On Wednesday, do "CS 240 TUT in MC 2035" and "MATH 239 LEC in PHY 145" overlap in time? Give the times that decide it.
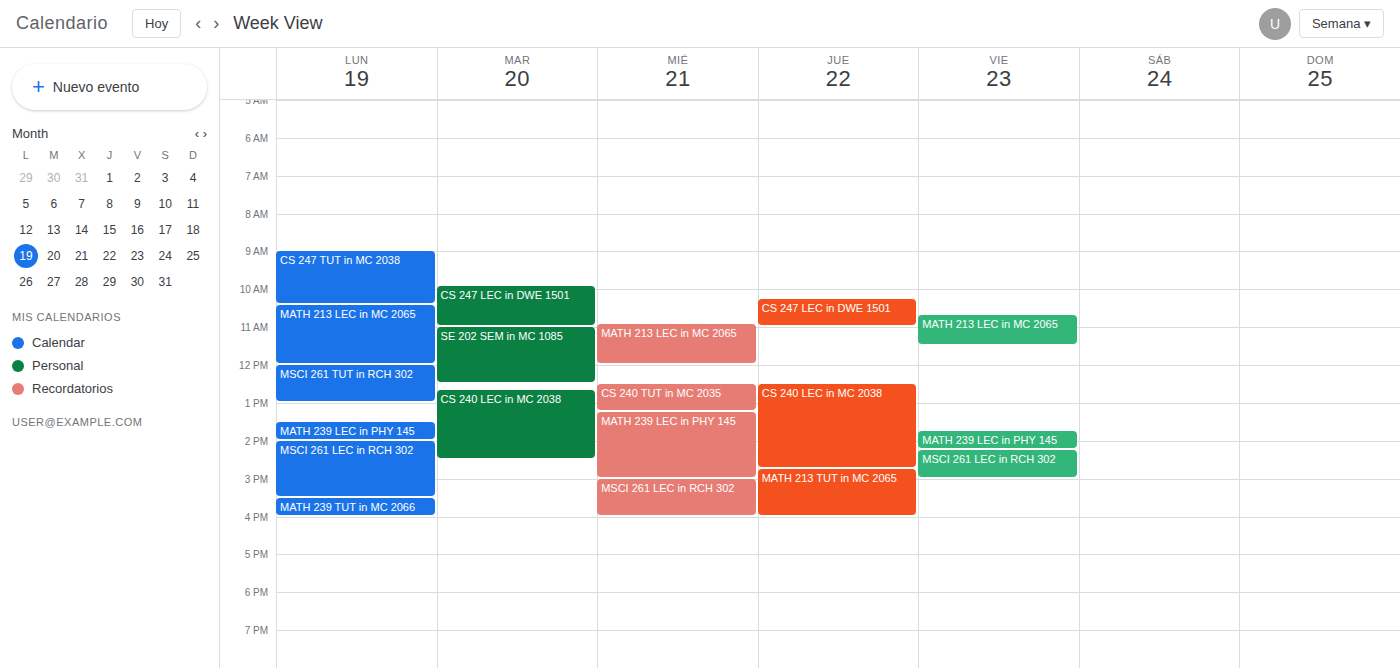
"CS 240 TUT in MC 2035" ends at 1:15 PM, exactly when "MATH 239 LEC in PHY 145" starts -- they touch but do not overlap.